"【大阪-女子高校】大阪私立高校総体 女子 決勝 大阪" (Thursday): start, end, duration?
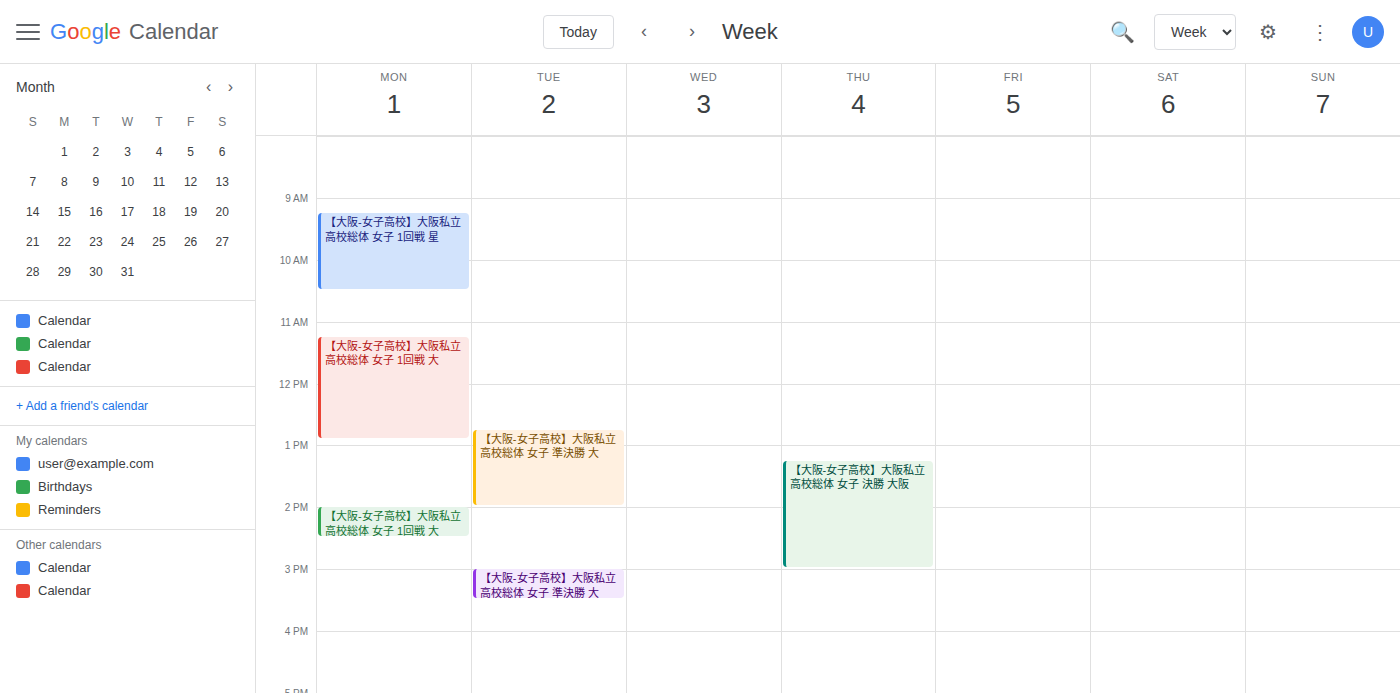
1:15 PM to 3:00 PM, 1 hour 45 minutes